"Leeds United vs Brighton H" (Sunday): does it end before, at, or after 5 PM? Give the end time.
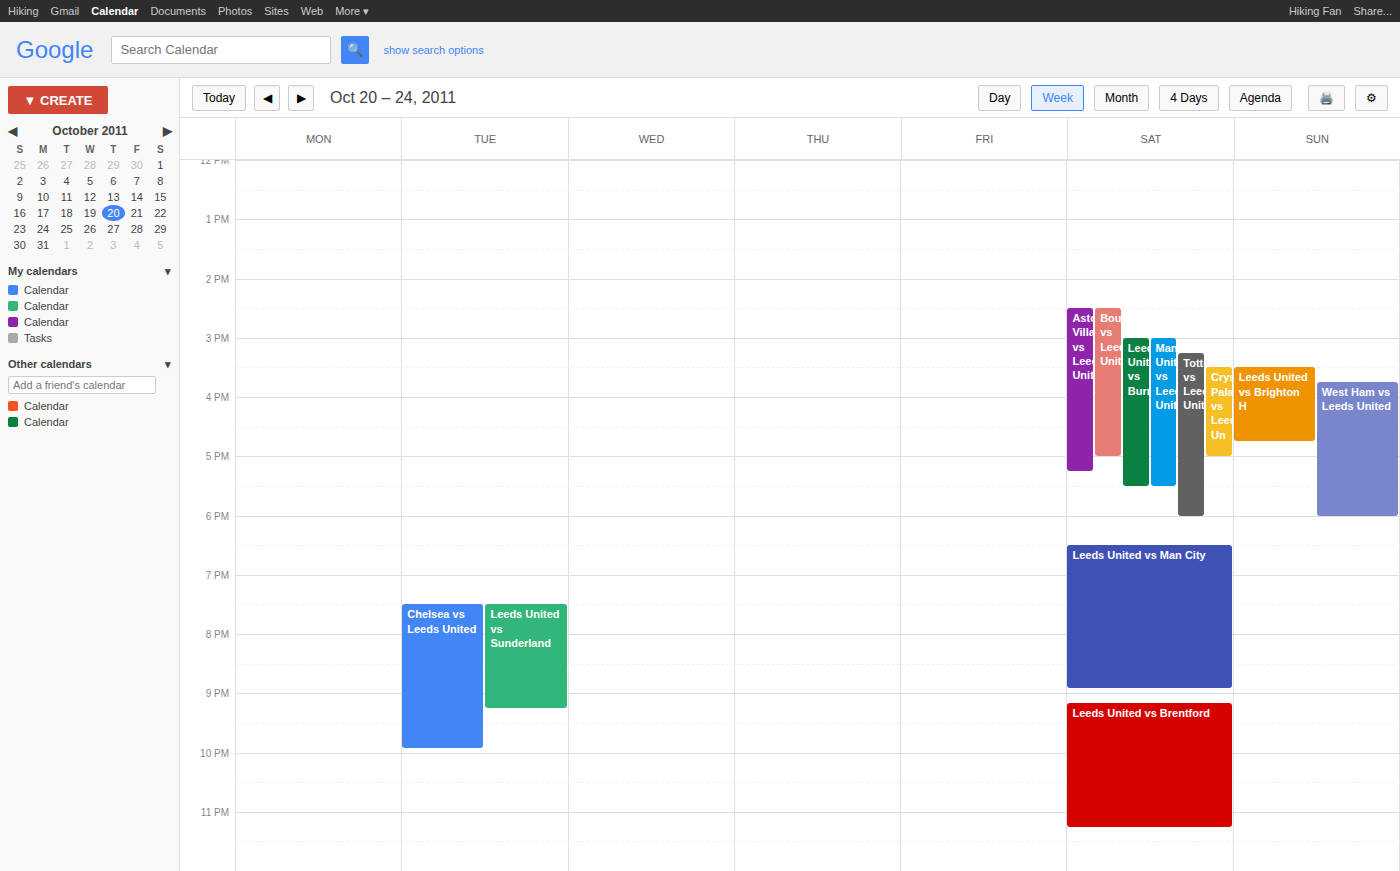
4:45 PM -- before 5 PM, 15 minutes above the 5 PM line.